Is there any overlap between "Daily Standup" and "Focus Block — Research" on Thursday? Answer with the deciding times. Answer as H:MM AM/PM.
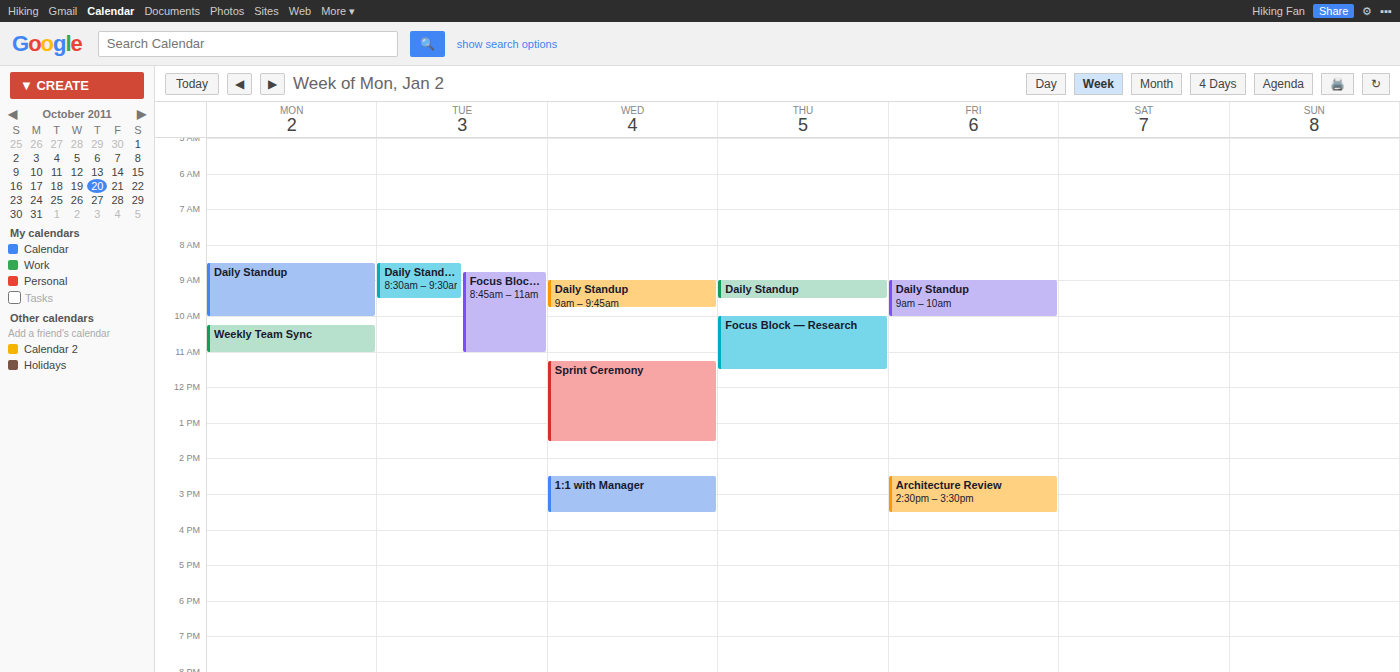
"Daily Standup" ends at 9:30 AM and "Focus Block — Research" starts at 10:00 AM -- no overlap.